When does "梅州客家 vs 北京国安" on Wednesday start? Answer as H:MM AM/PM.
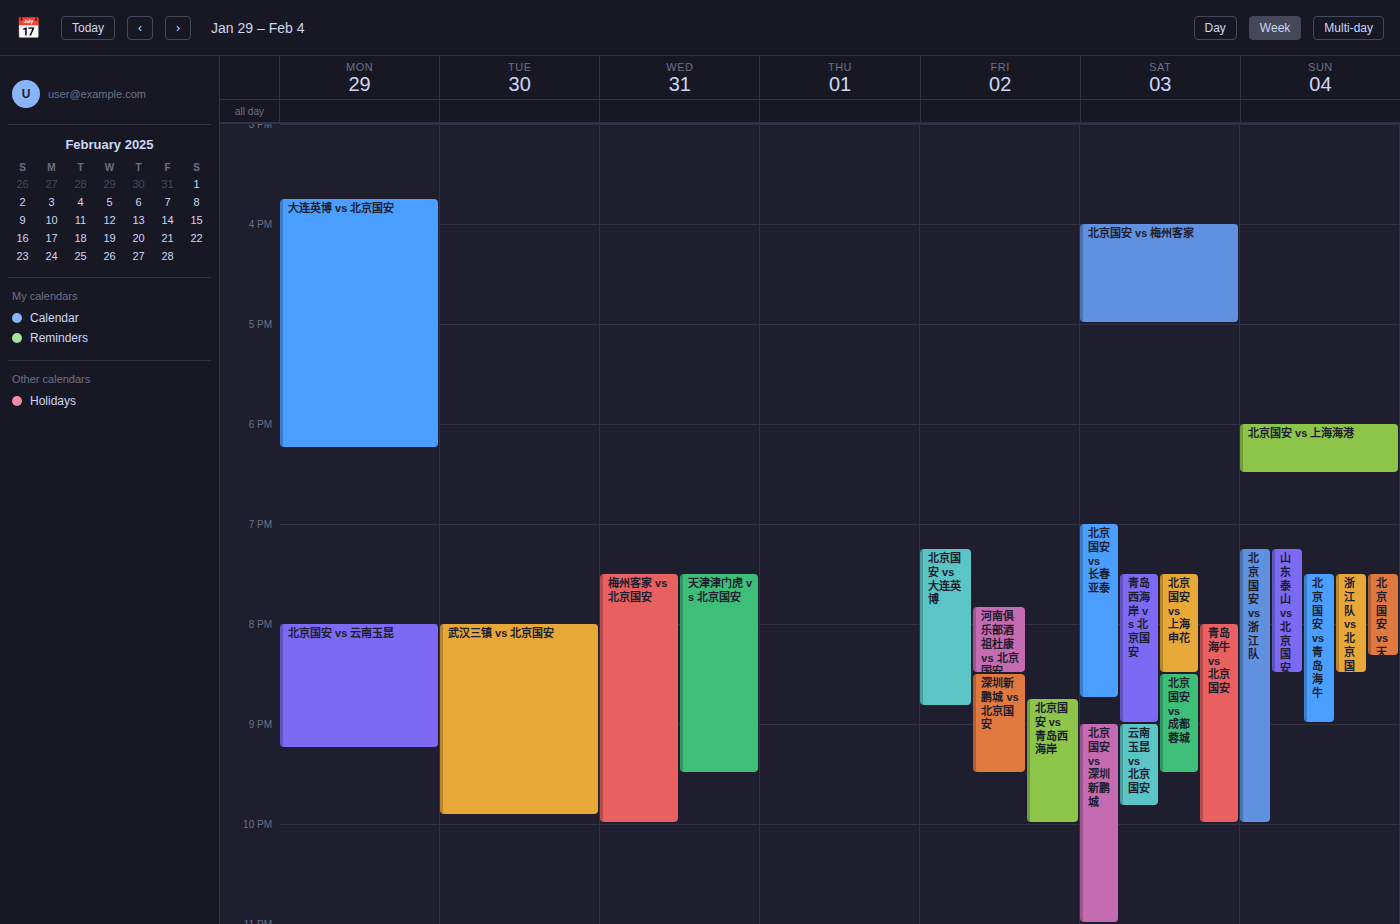
7:30 PM